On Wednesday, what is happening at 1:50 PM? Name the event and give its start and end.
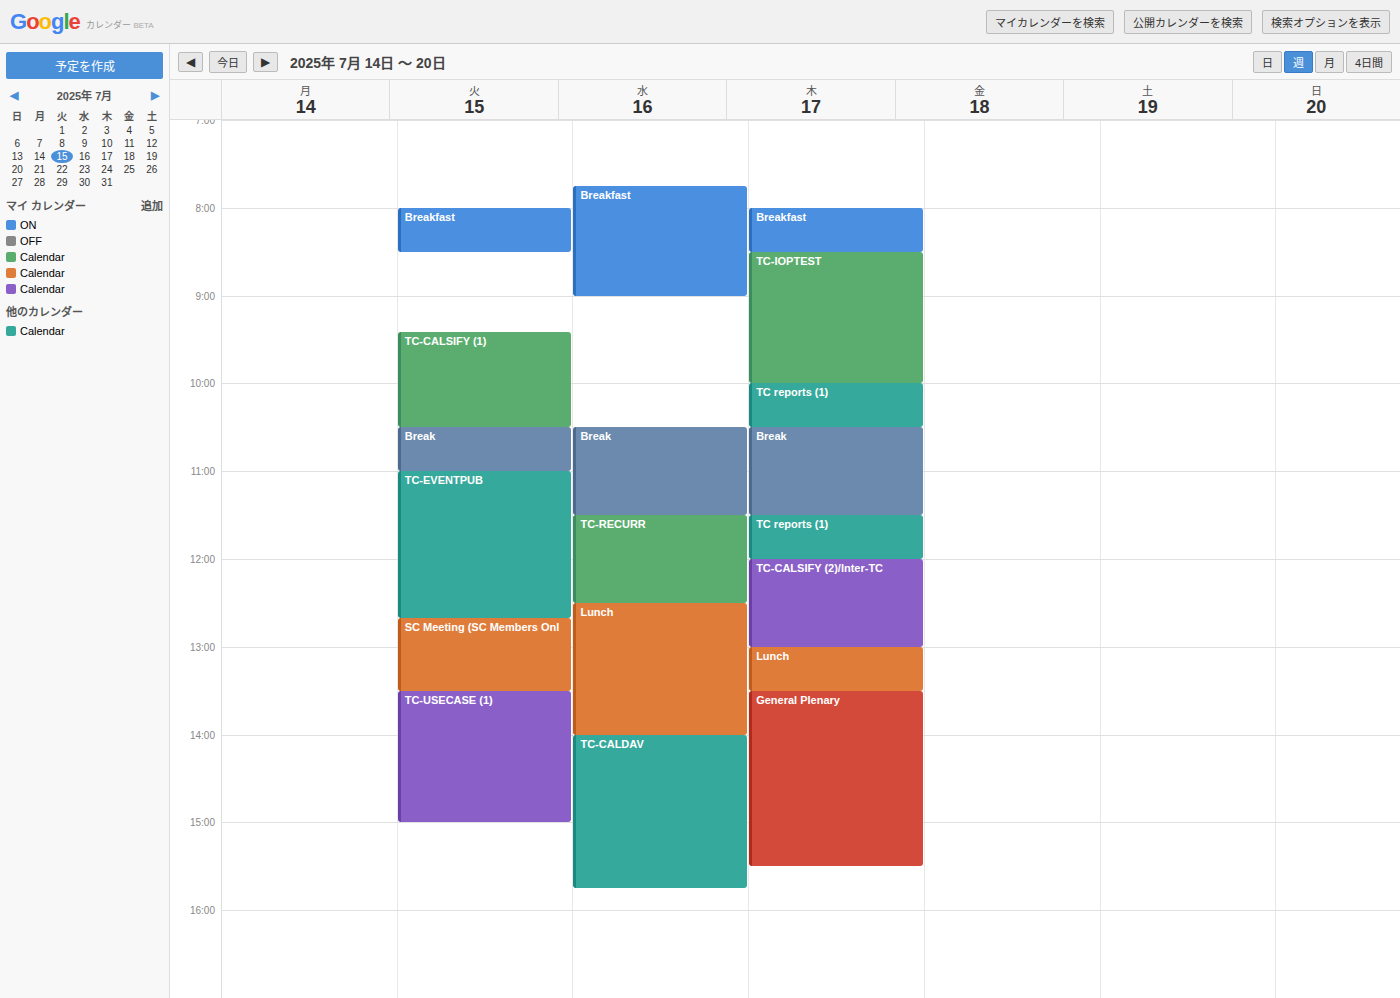
"Lunch", 12:30 PM to 2:00 PM